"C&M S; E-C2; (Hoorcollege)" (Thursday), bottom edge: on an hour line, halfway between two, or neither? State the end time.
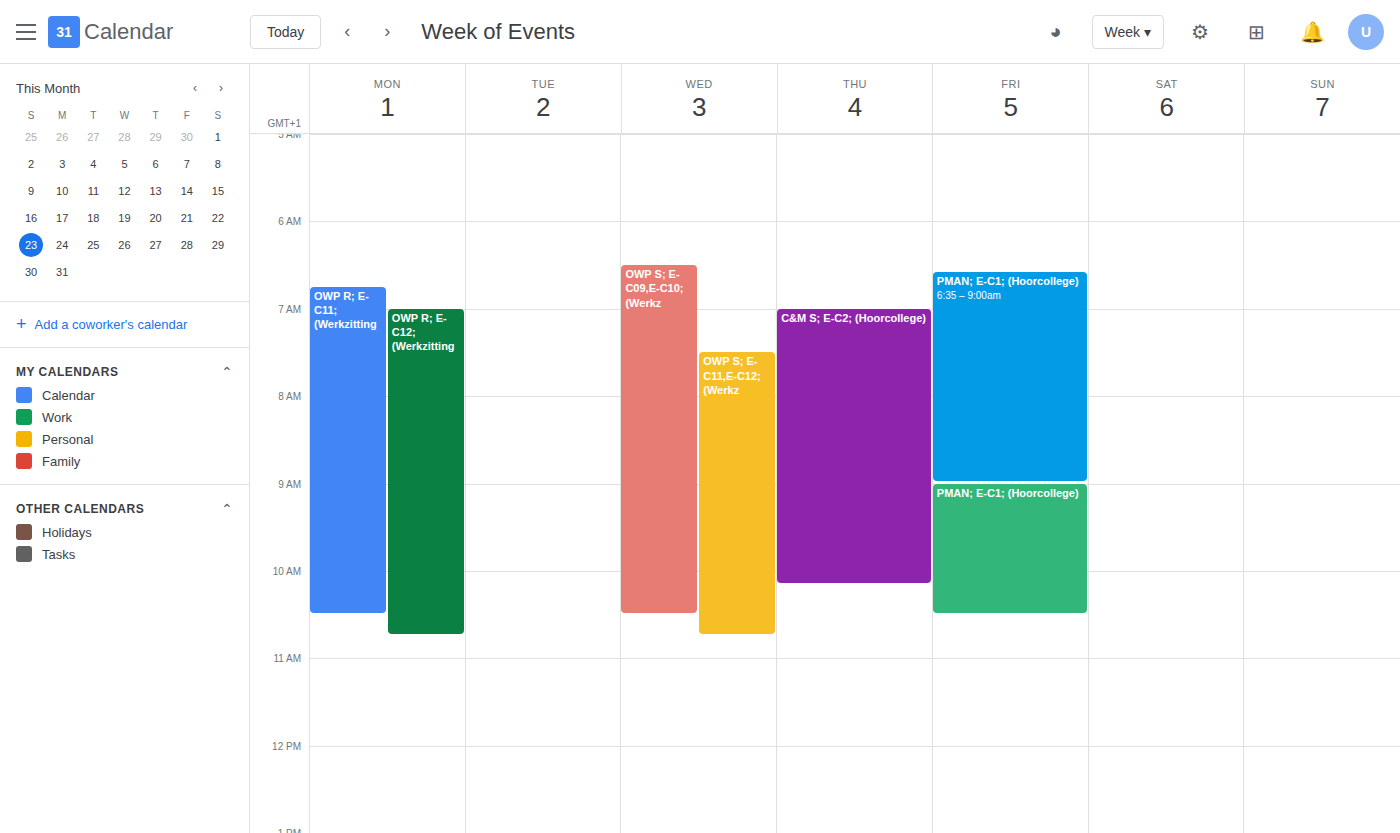
10:10 AM -- neither: 10 minutes below the 10 AM line and 50 minutes above the 11 AM line.